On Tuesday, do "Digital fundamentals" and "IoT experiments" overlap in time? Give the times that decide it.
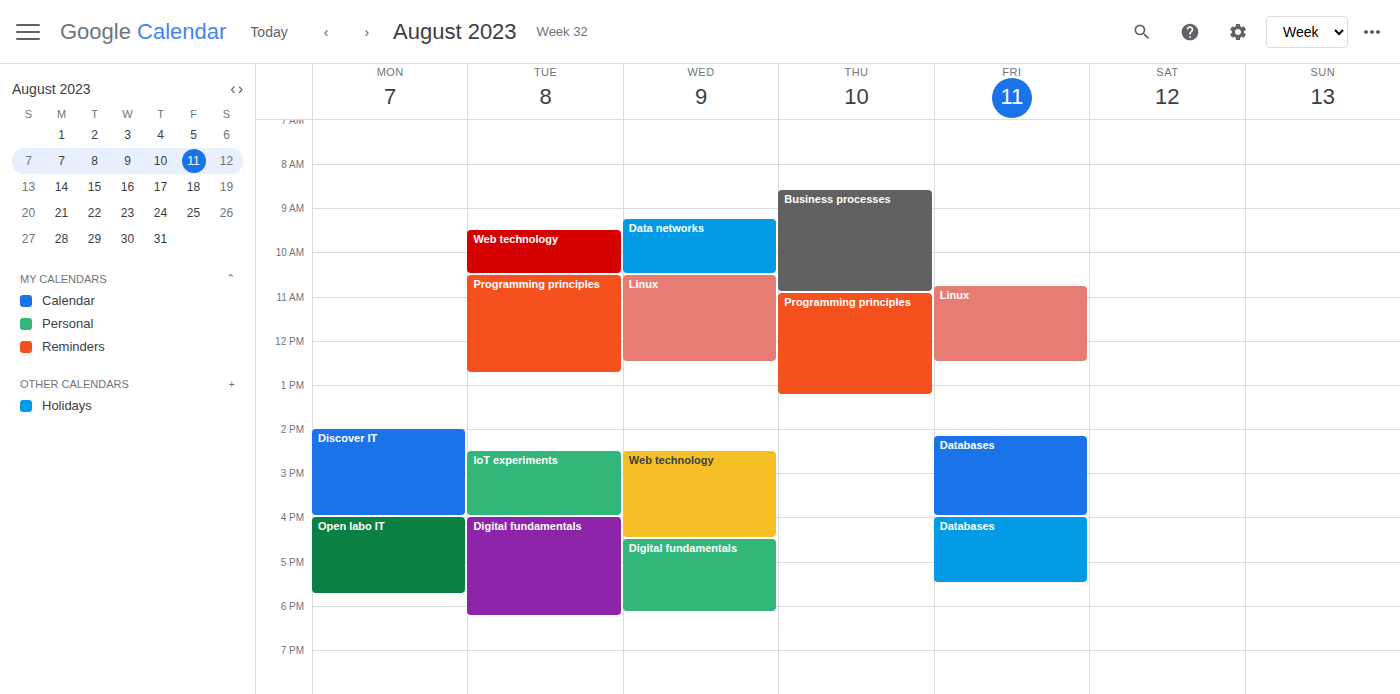
"IoT experiments" ends at 4:00 PM, exactly when "Digital fundamentals" starts -- they touch but do not overlap.